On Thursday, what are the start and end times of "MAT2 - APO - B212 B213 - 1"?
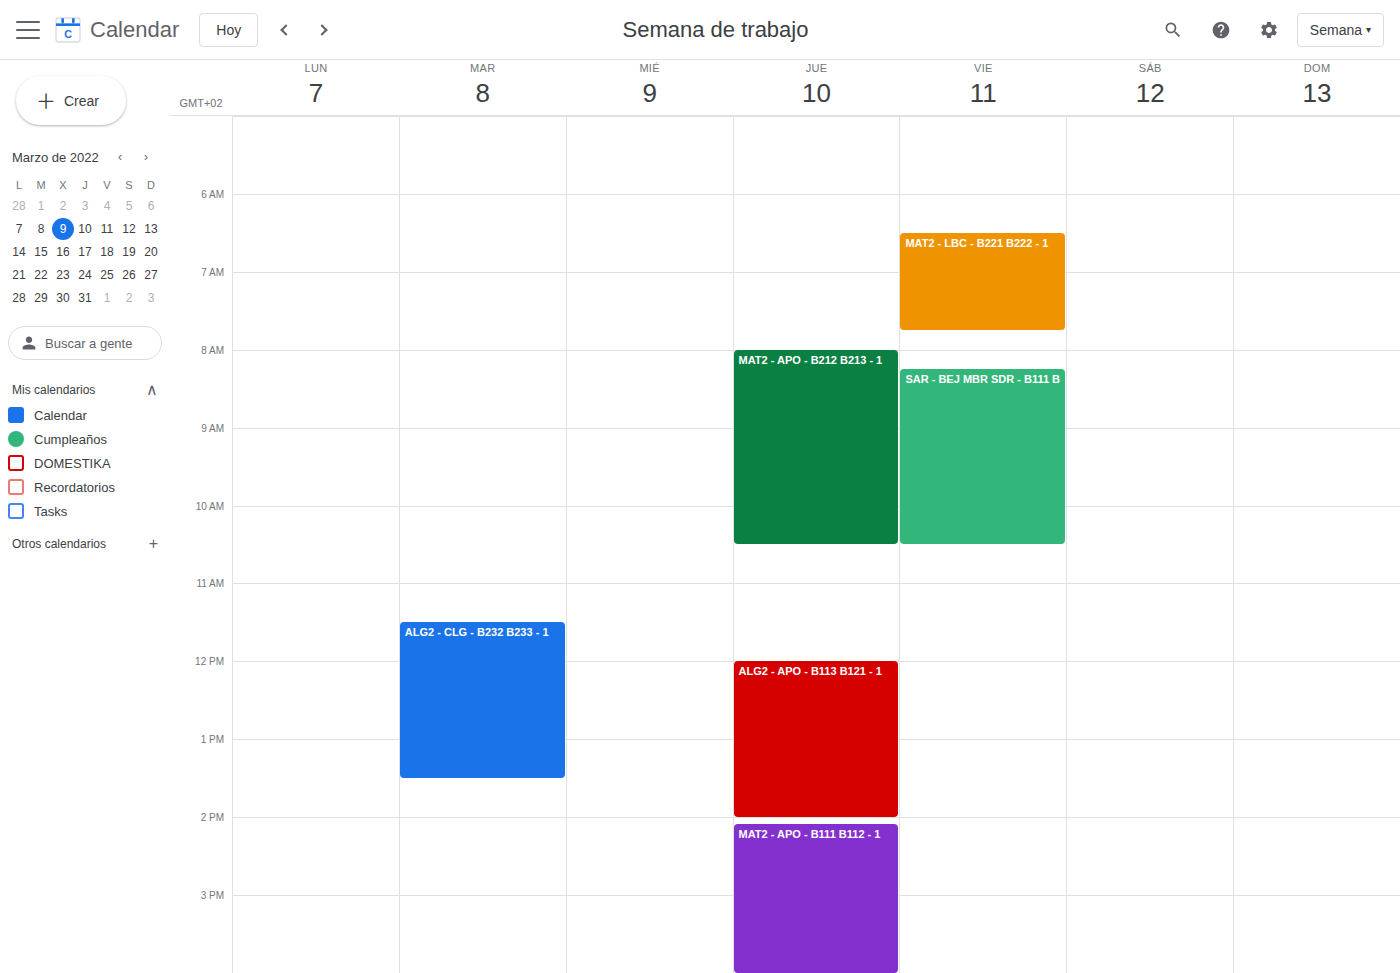
8:00 AM to 10:30 AM